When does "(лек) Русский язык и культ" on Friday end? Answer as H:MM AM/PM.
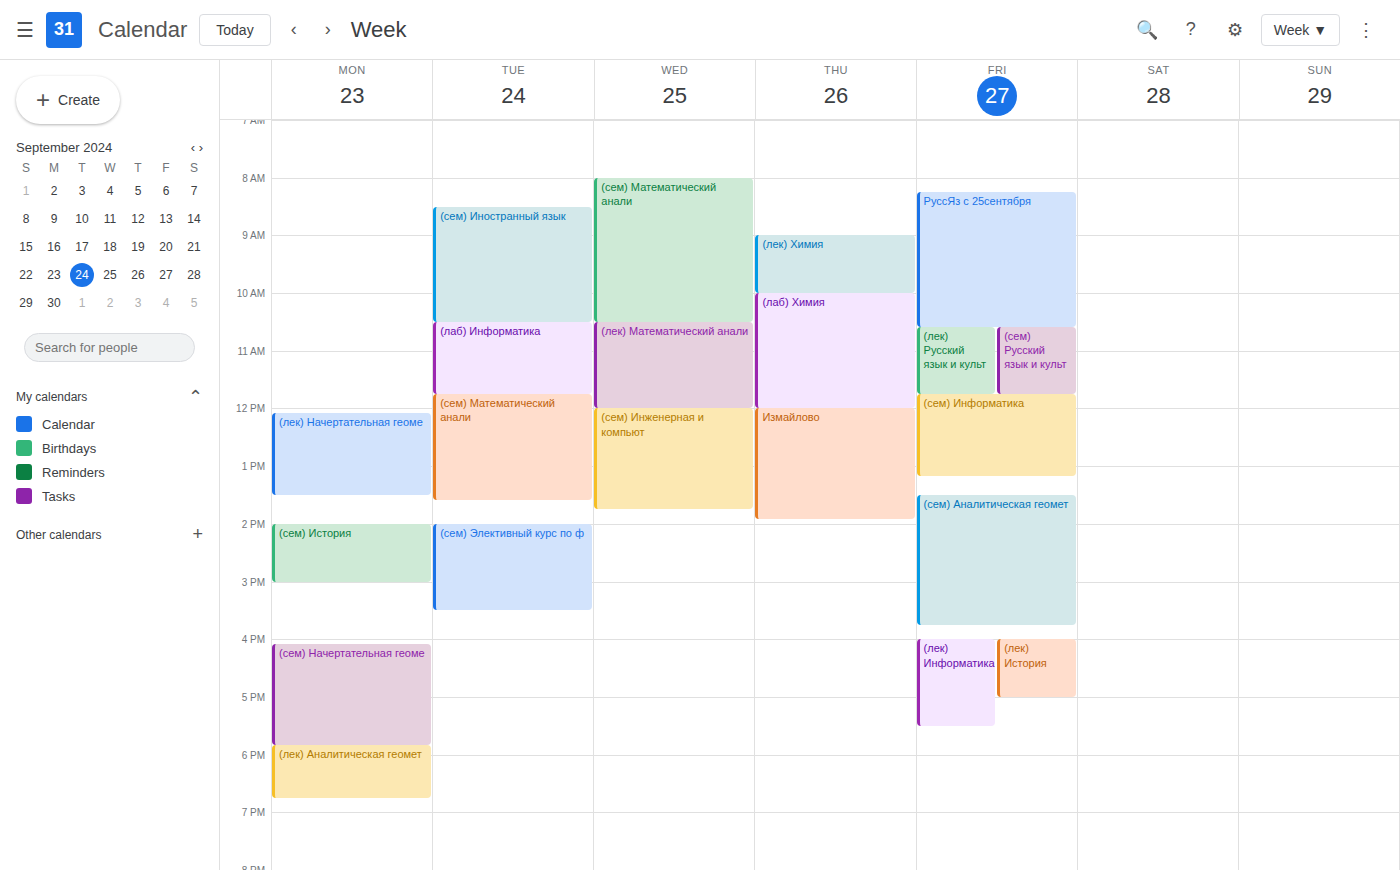
11:45 AM